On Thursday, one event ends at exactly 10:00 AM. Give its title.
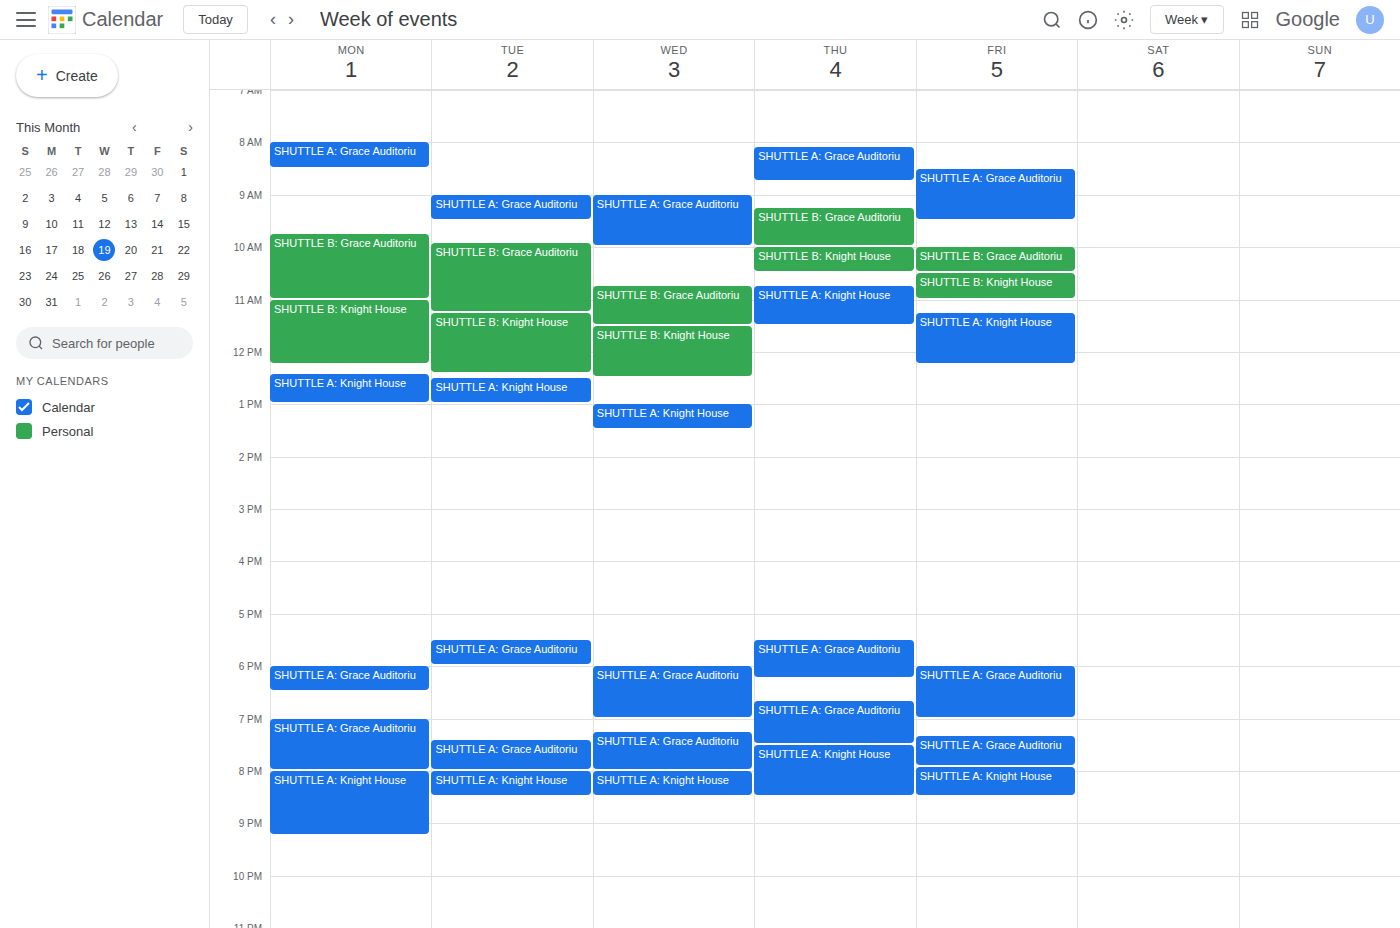
"SHUTTLE B: Grace Auditoriu"